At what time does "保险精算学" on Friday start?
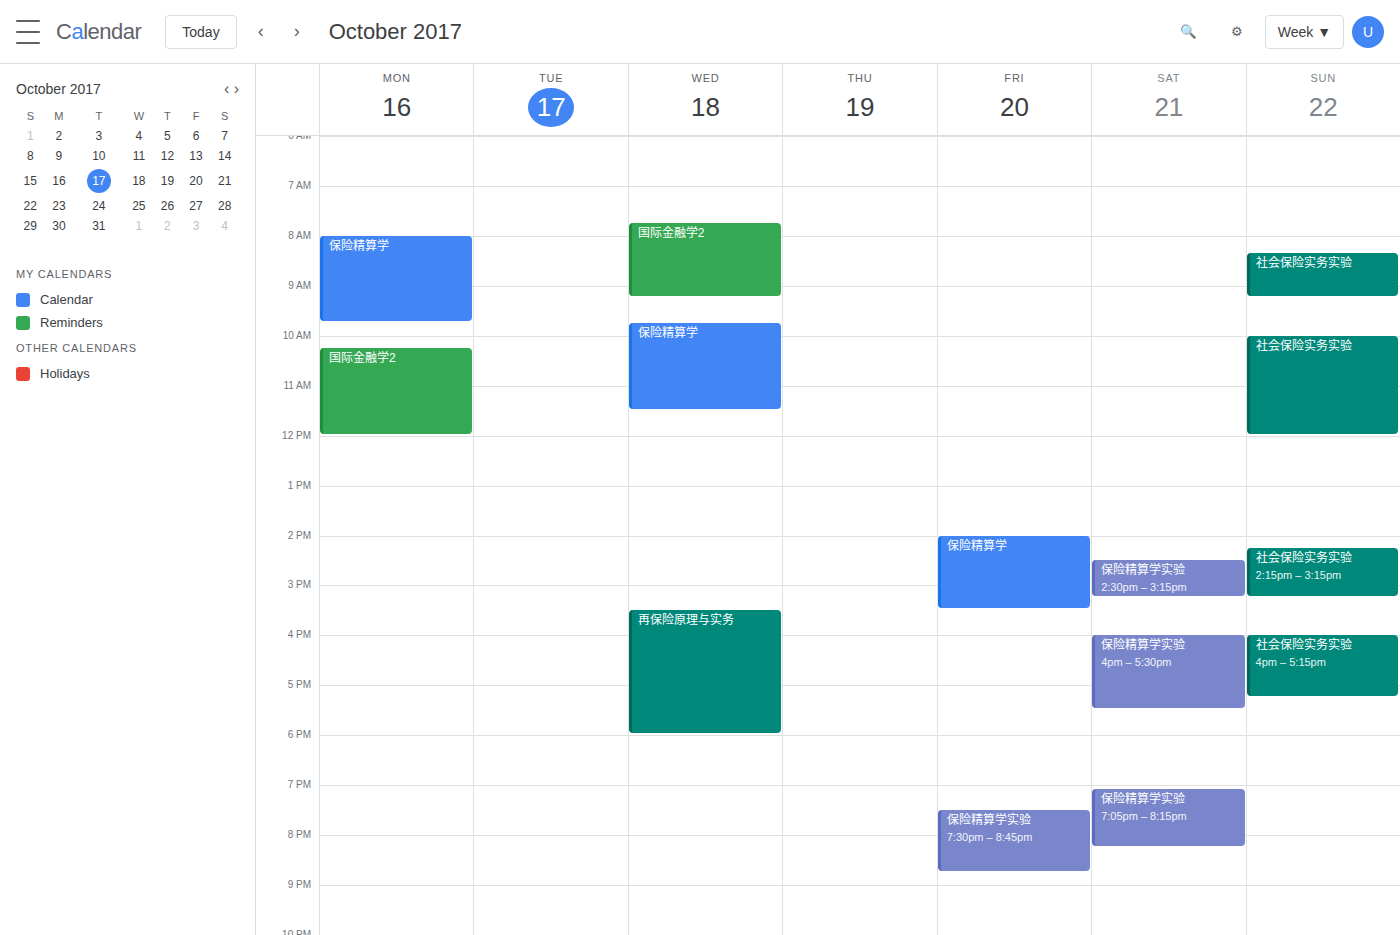
2:00 PM